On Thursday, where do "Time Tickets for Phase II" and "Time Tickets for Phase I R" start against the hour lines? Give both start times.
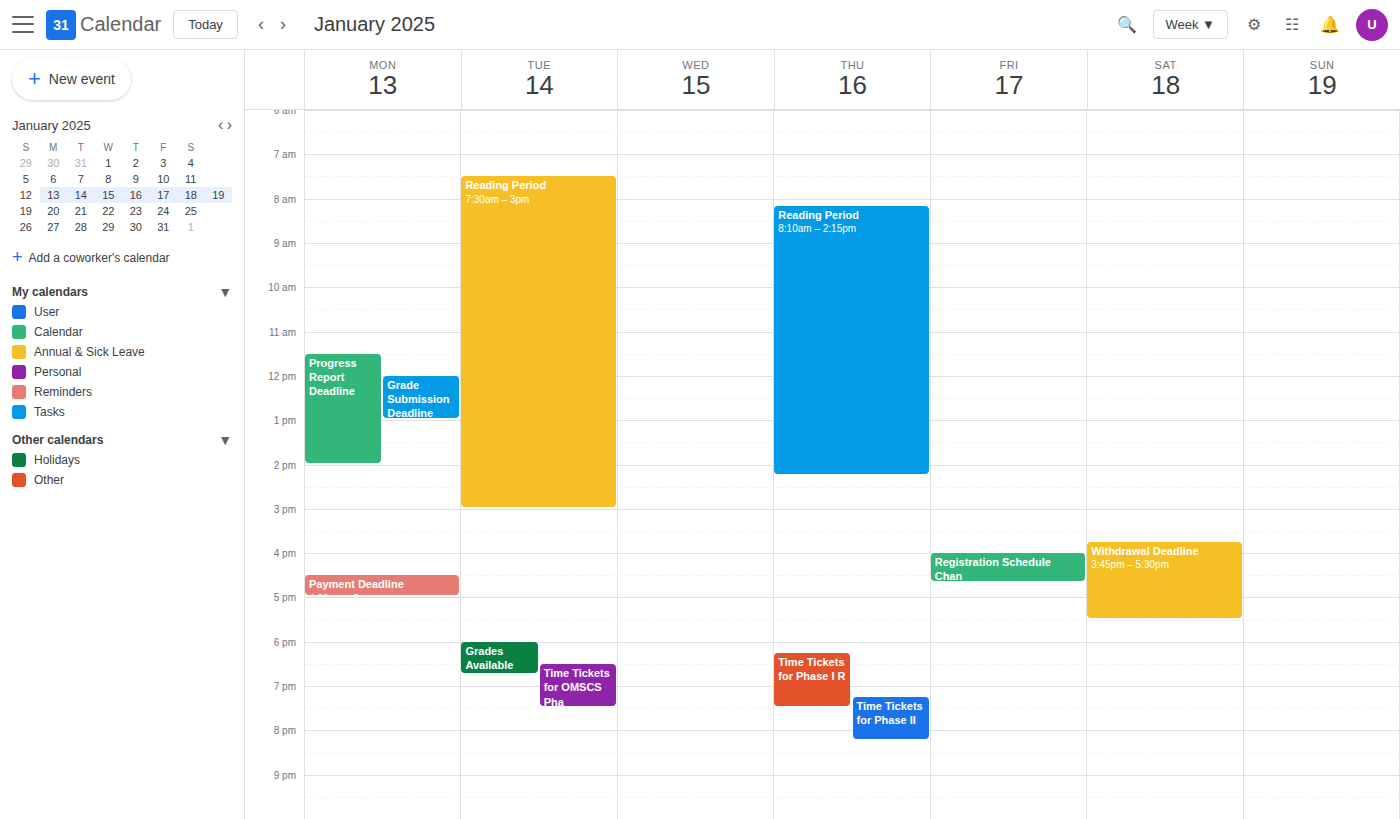
"Time Tickets for Phase II": 7:15 PM, neither: a quarter of the way from the 7 PM line to the 8 PM line. "Time Tickets for Phase I R": 6:15 PM, neither: a quarter of the way from the 6 PM line to the 7 PM line.